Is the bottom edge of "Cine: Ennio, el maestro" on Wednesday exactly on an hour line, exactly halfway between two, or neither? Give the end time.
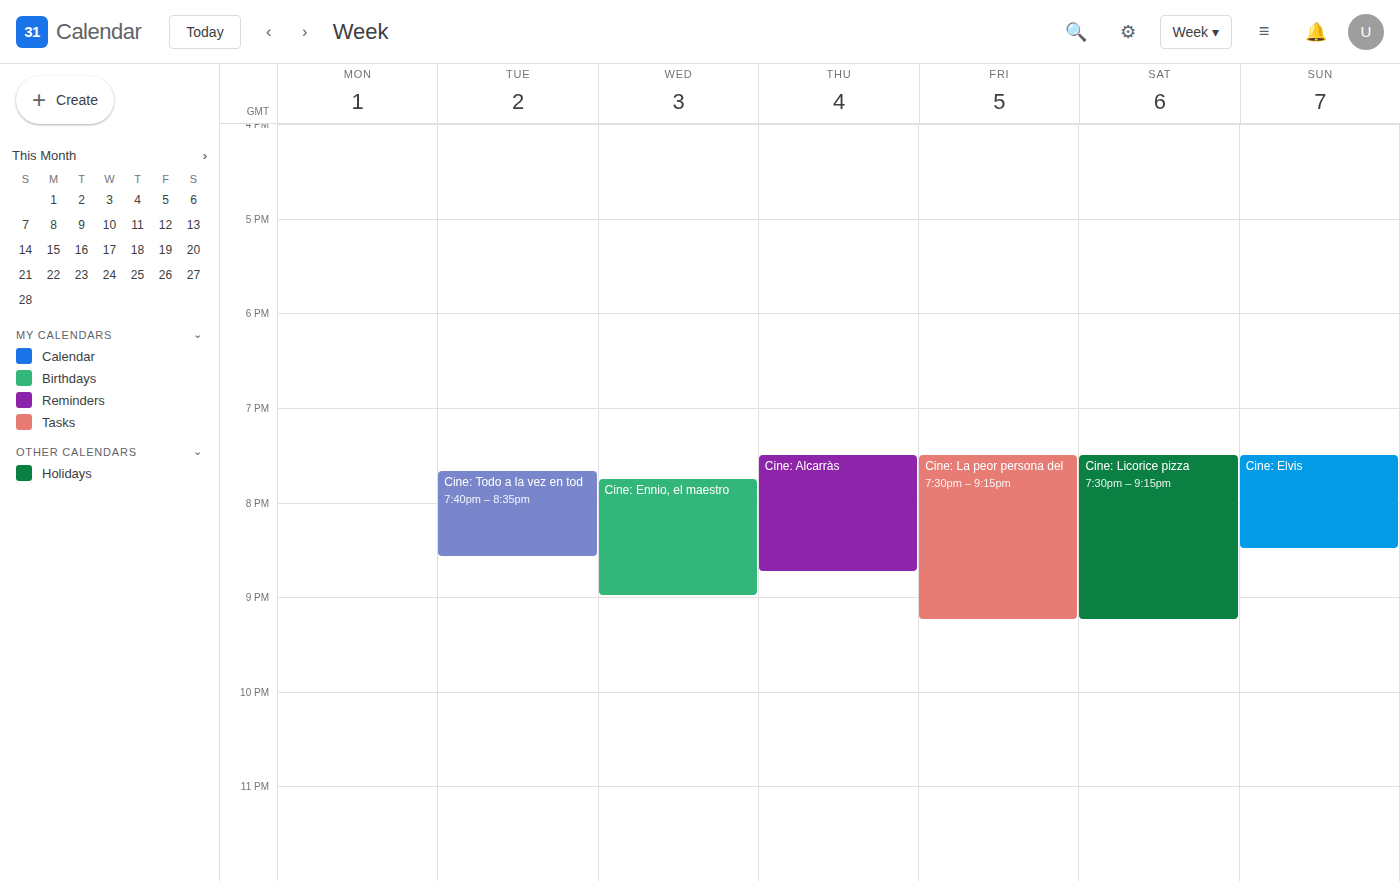
9:00 PM -- exactly on the 9 PM line.